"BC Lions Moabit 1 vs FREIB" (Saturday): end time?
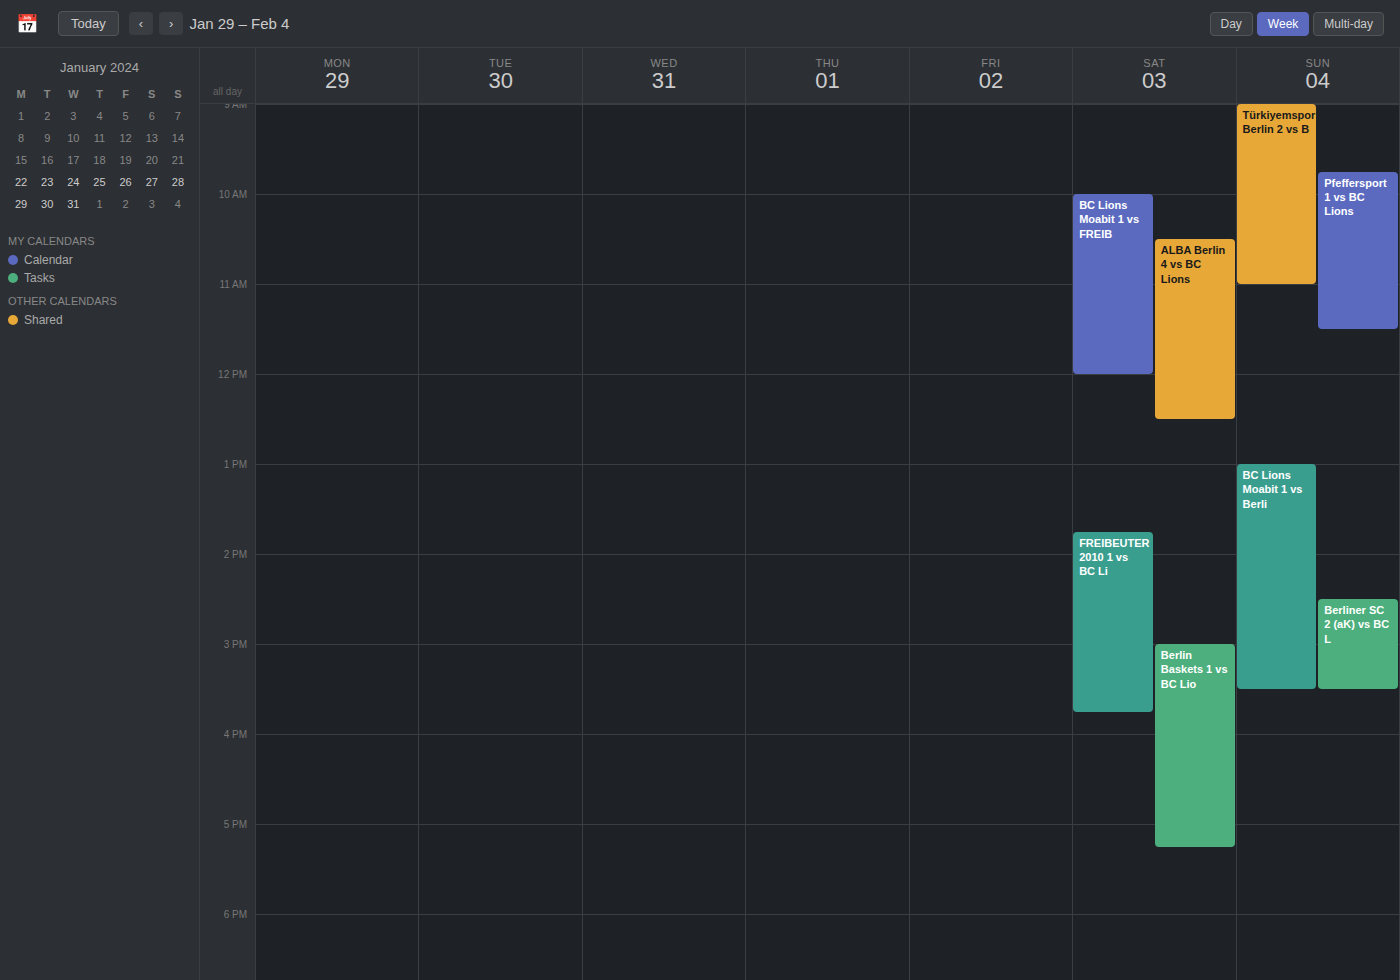
12:00 PM